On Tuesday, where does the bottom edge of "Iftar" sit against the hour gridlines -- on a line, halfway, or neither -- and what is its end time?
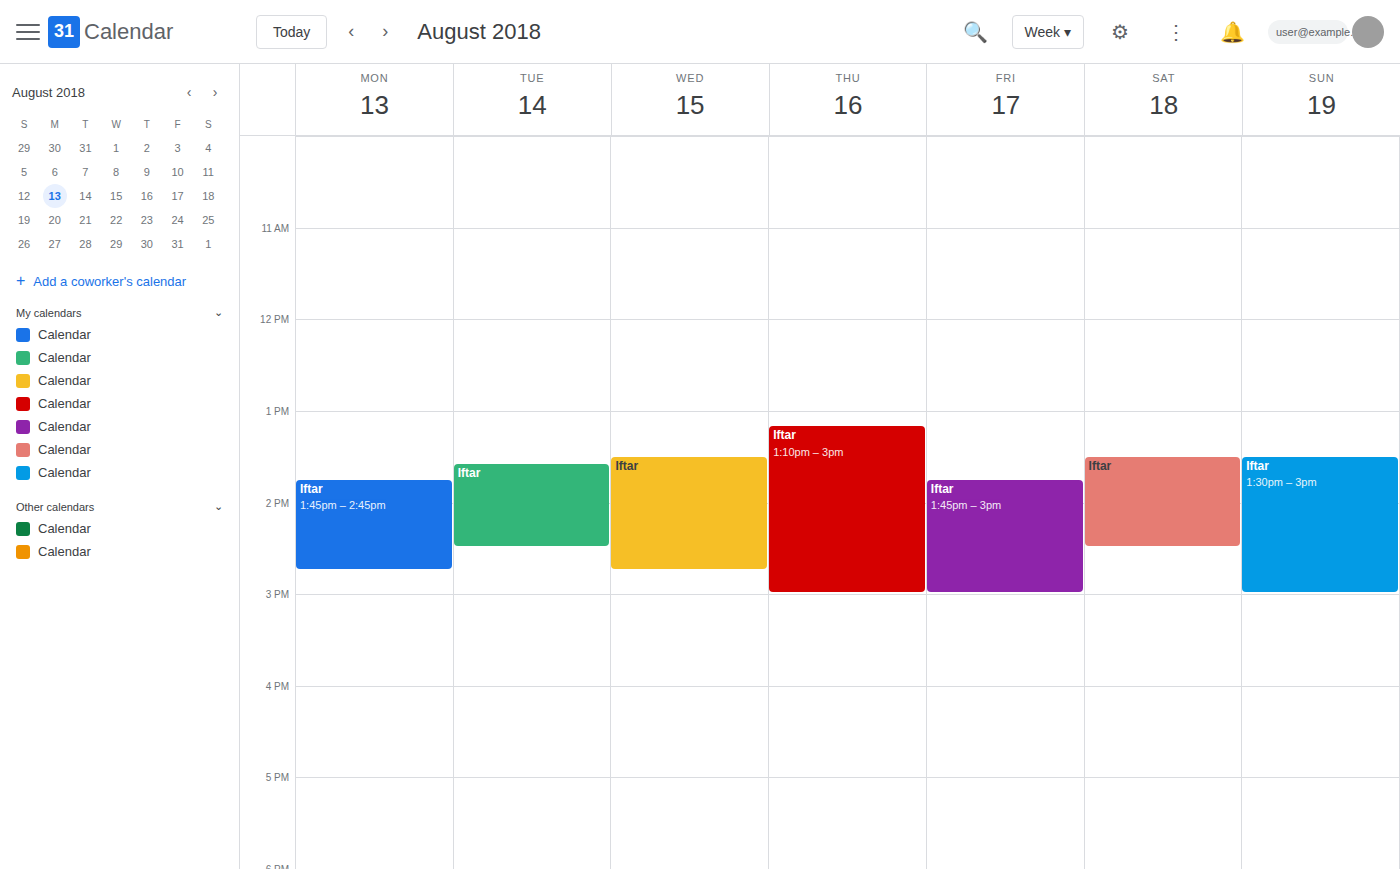
2:30 PM -- halfway between the 2 PM and 3 PM lines.